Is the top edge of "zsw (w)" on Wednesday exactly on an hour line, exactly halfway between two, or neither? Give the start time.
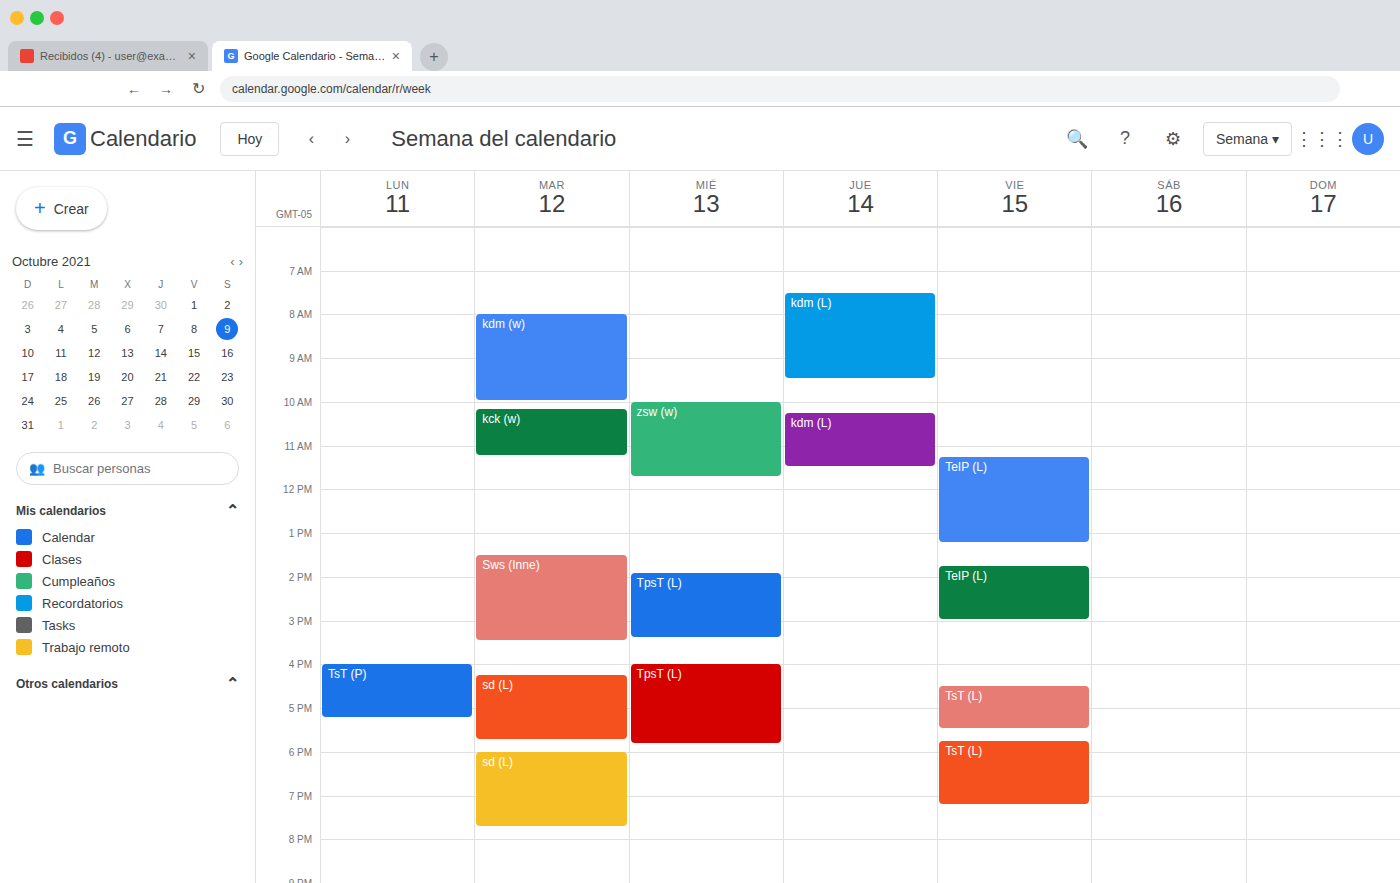
10:00 AM -- exactly on the 10 AM line.